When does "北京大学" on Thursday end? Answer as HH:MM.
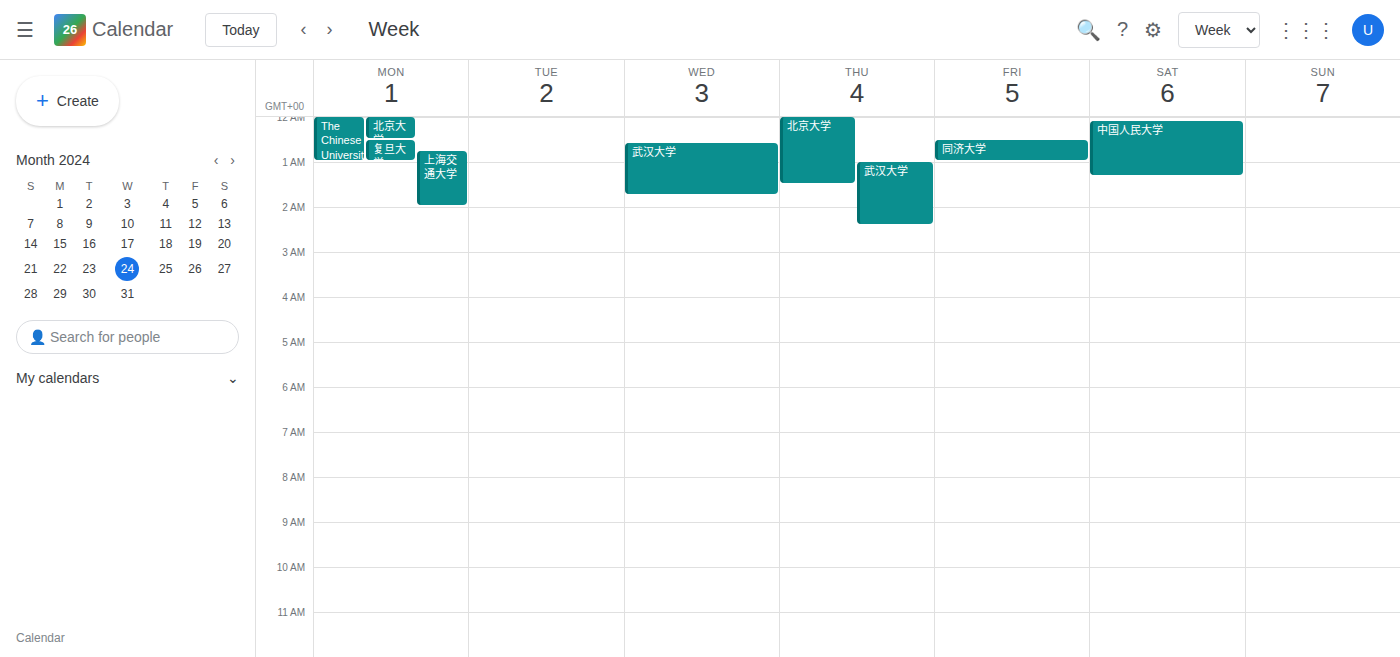
01:30